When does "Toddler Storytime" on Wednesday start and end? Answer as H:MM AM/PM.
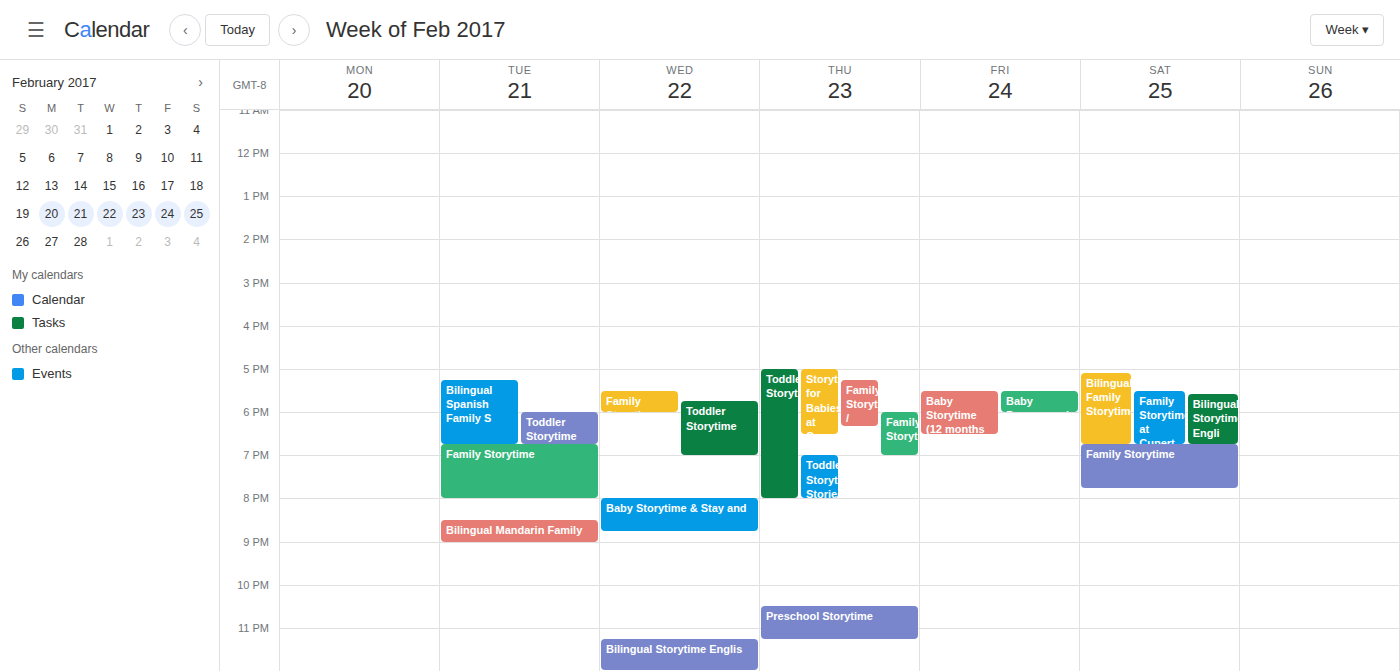
5:45 PM to 7:00 PM